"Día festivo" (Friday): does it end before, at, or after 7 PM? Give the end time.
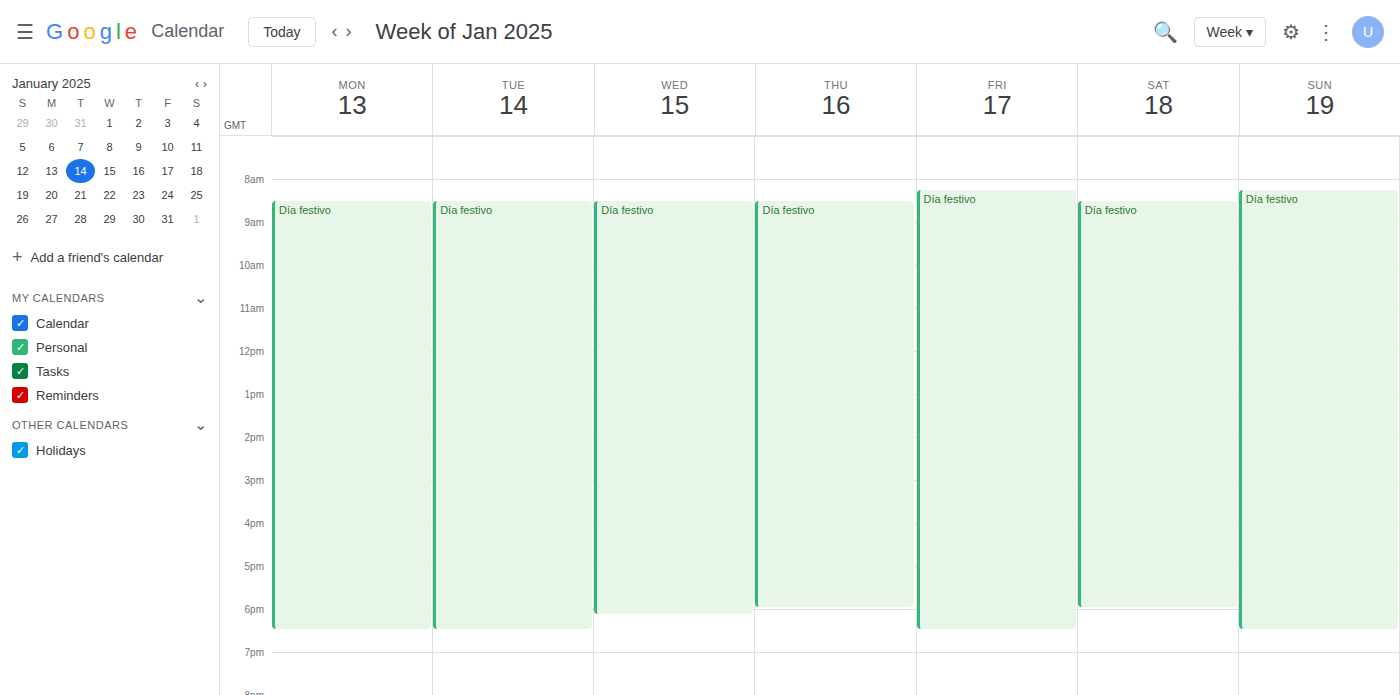
6:30 PM -- before 7 PM, 30 minutes above the 7 PM line.